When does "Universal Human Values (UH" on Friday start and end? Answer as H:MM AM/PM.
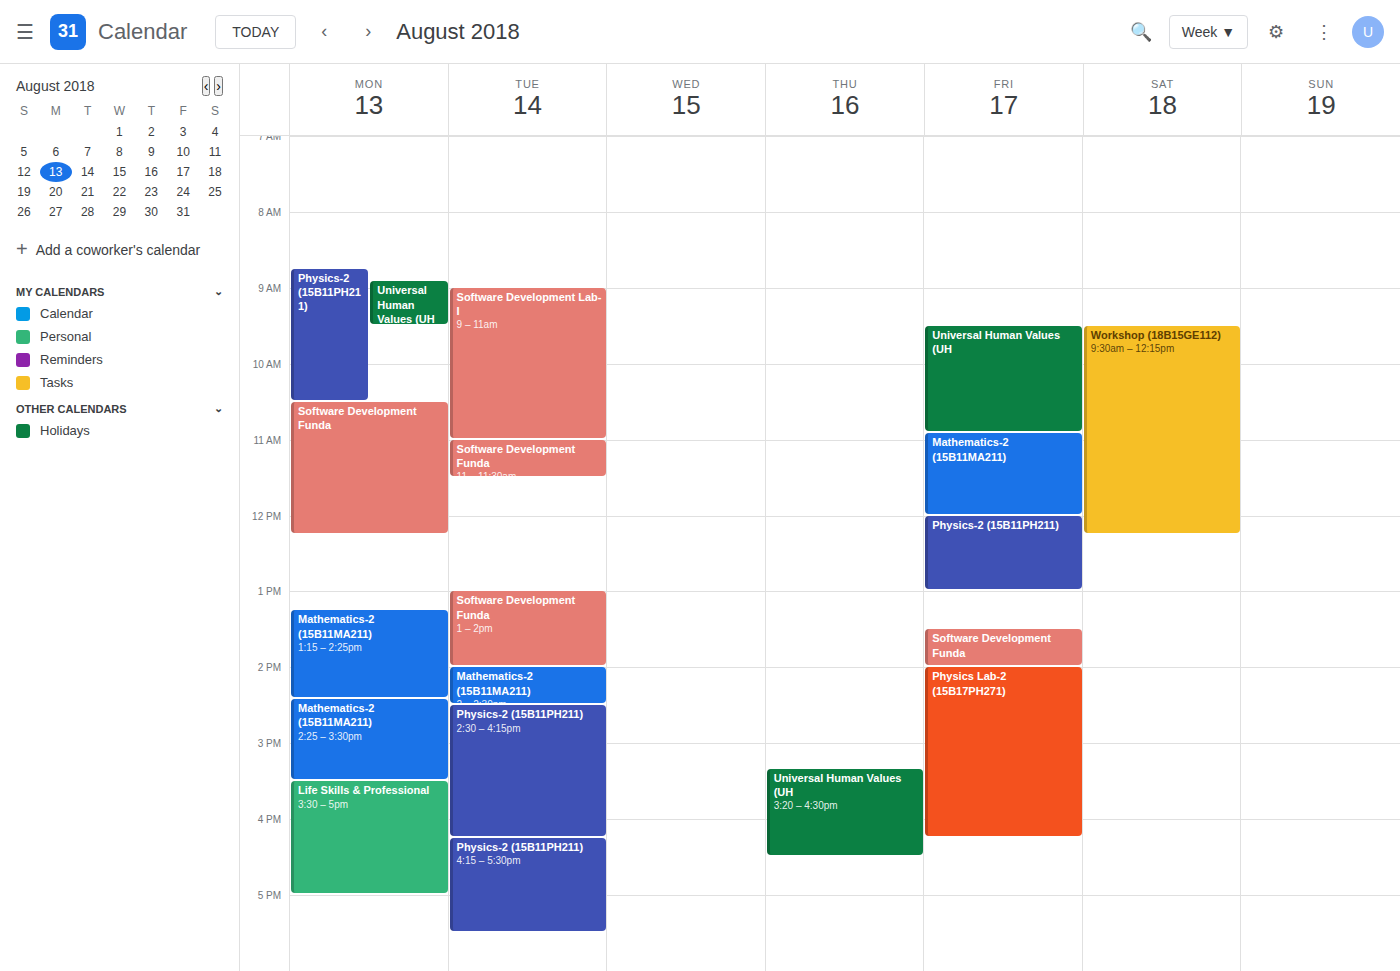
9:30 AM to 10:55 AM